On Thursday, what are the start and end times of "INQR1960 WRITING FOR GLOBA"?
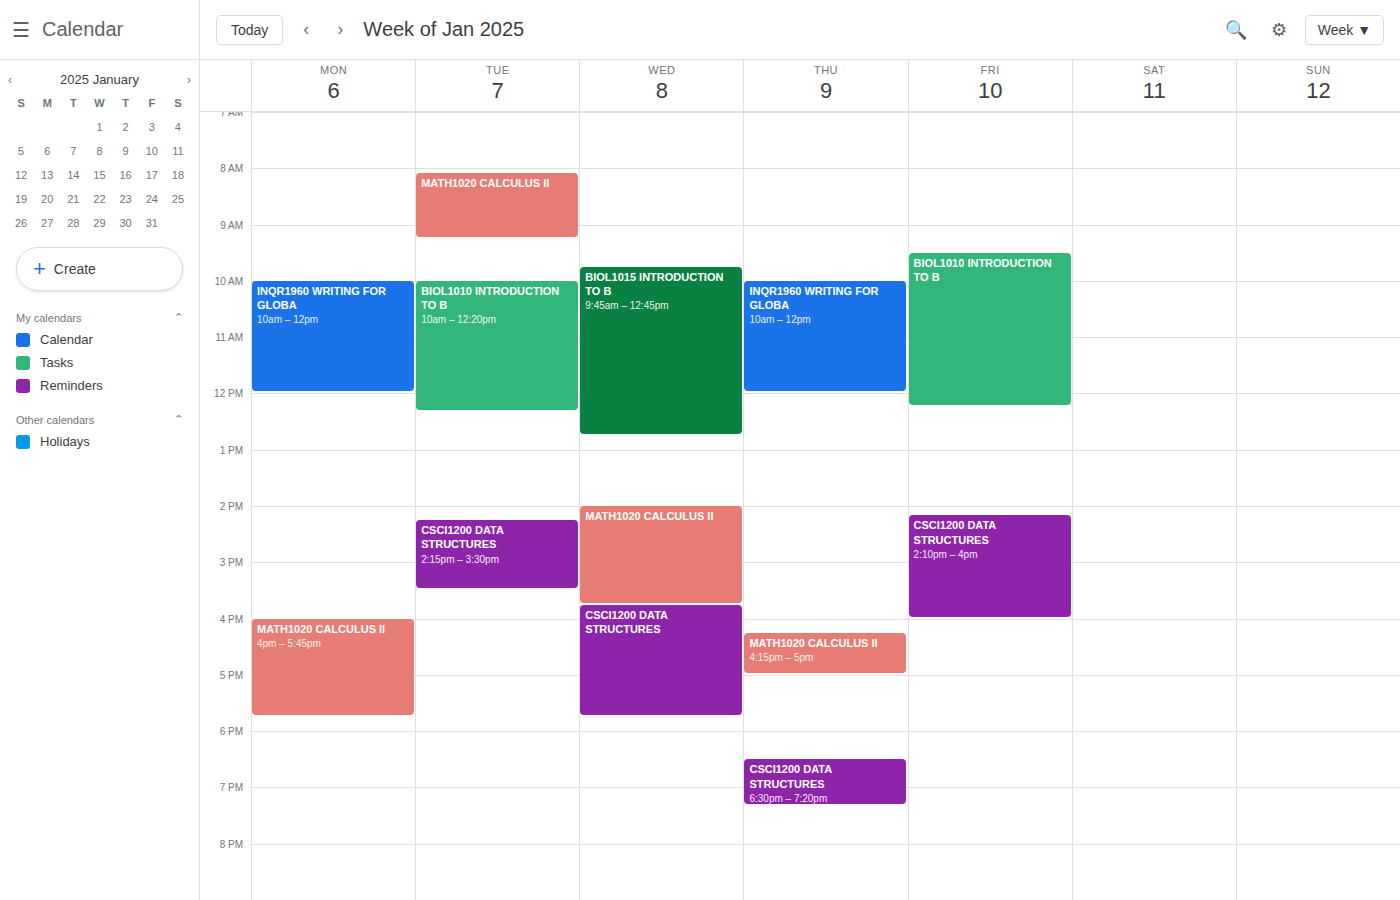
10:00 AM to 12:00 PM